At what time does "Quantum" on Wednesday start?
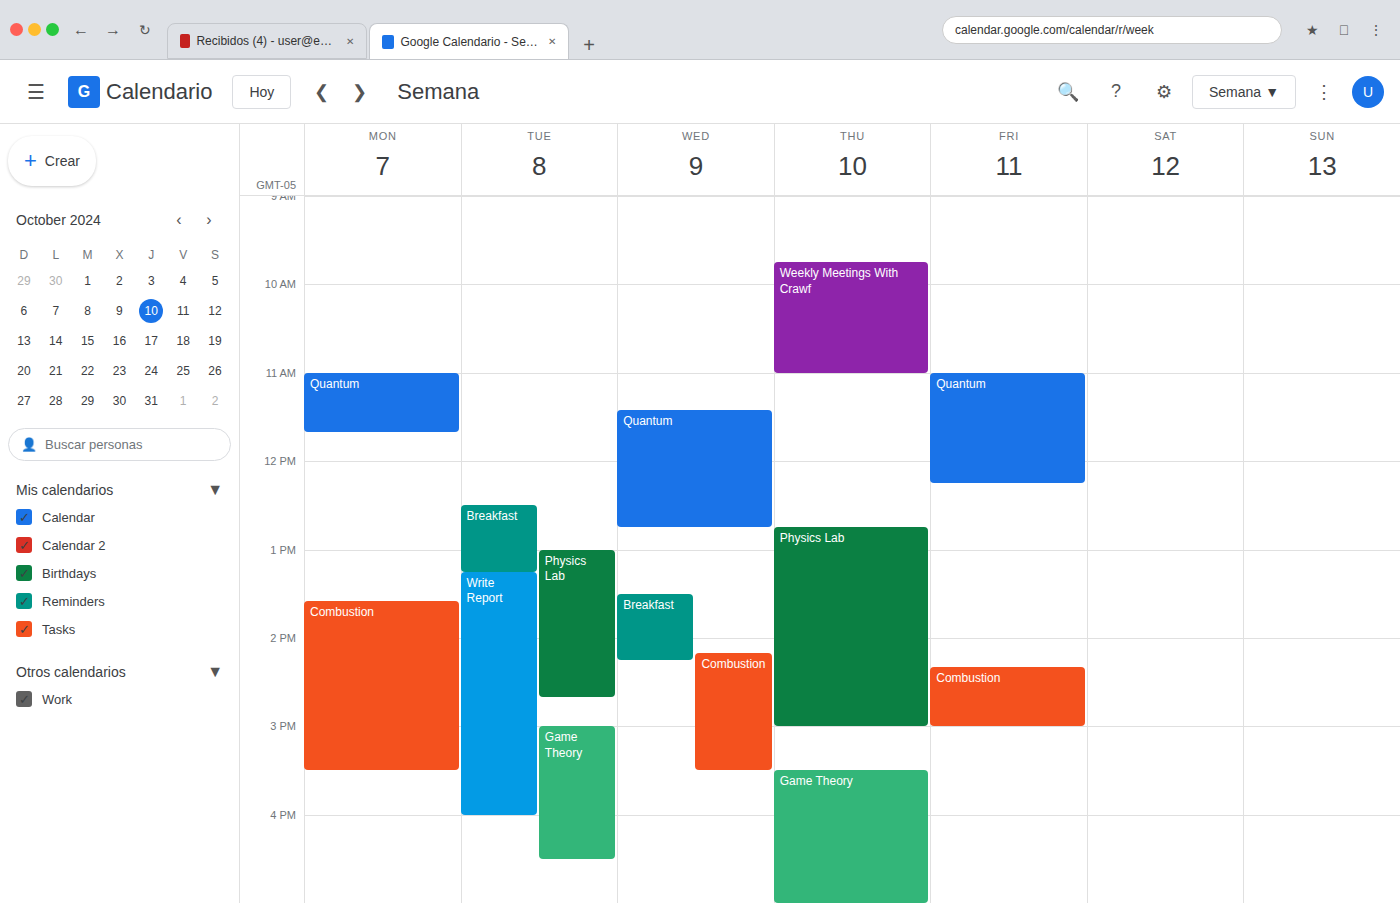
11:25 AM